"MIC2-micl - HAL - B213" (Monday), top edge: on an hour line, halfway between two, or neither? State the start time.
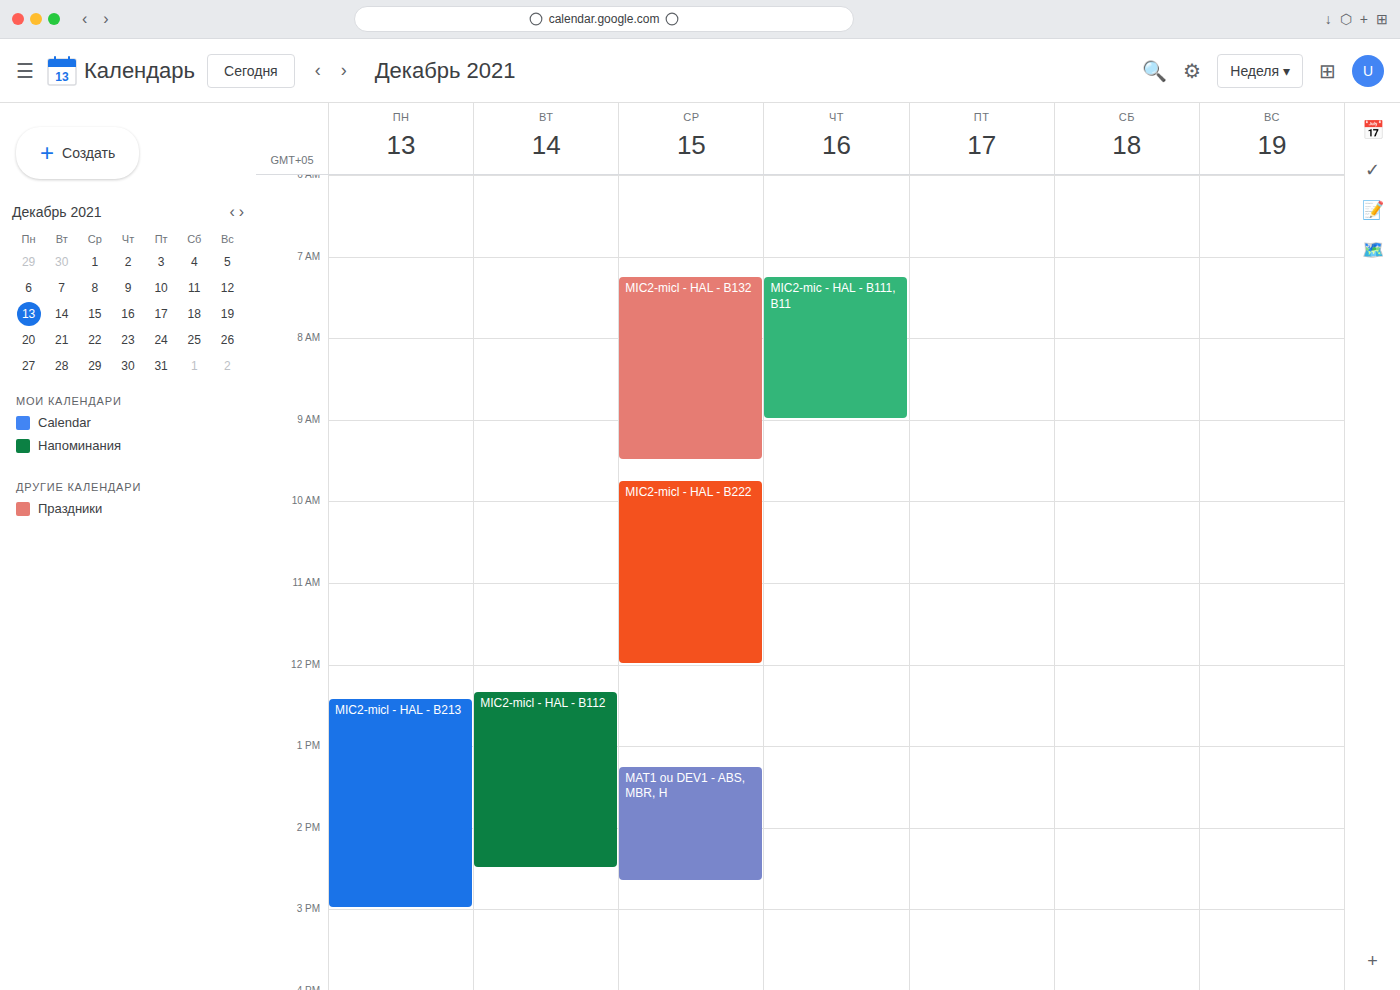
12:25 PM -- neither: 25 minutes below the 12 PM line and 35 minutes above the 1 PM line.